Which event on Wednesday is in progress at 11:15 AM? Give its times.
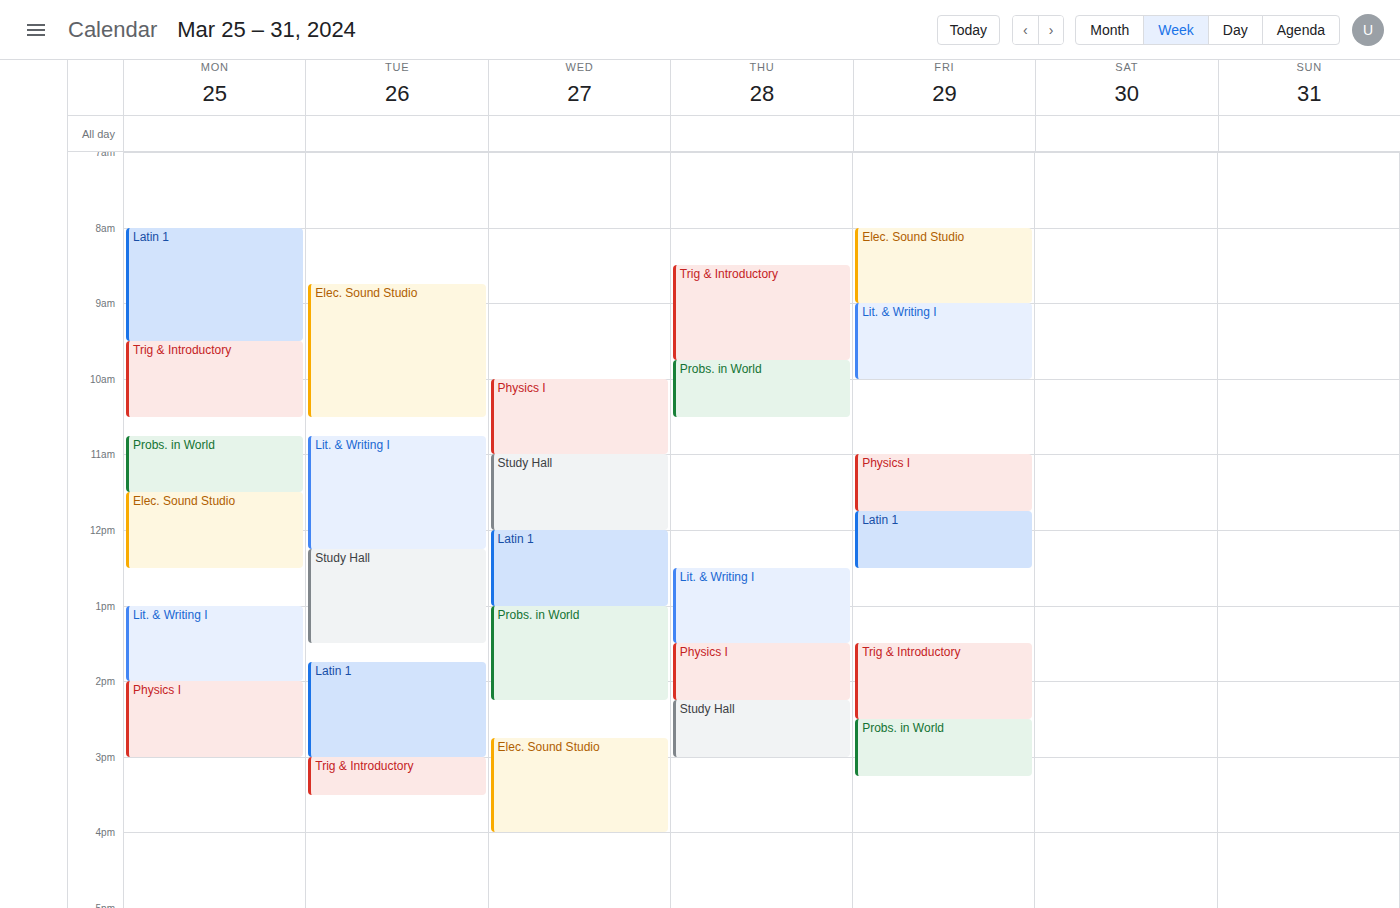
"Study Hall", 11:00 AM to 12:00 PM